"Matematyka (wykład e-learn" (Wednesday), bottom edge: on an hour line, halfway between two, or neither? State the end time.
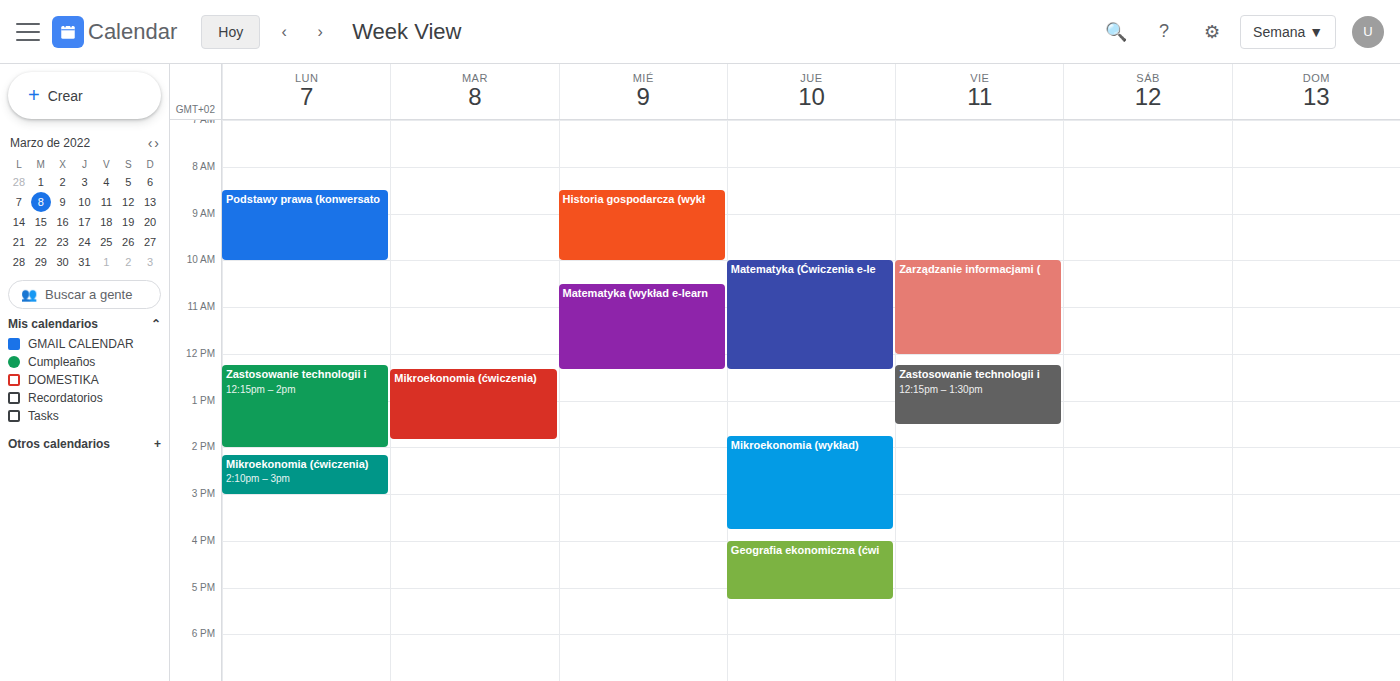
12:20 PM -- neither: 20 minutes below the 12 PM line and 40 minutes above the 1 PM line.